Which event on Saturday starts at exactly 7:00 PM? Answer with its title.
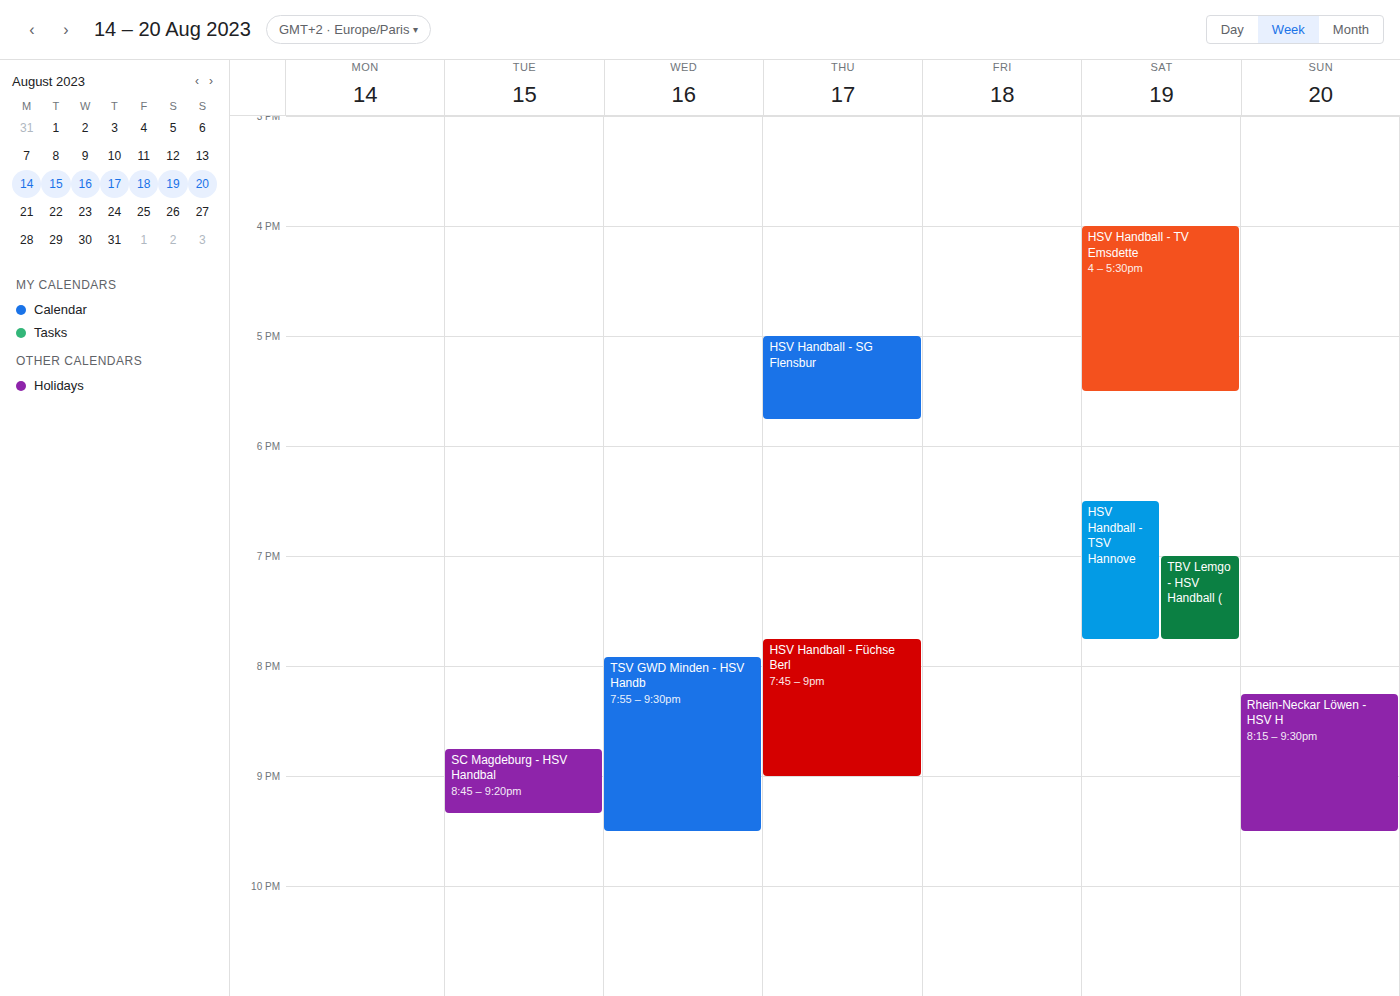
"TBV Lemgo - HSV Handball ("